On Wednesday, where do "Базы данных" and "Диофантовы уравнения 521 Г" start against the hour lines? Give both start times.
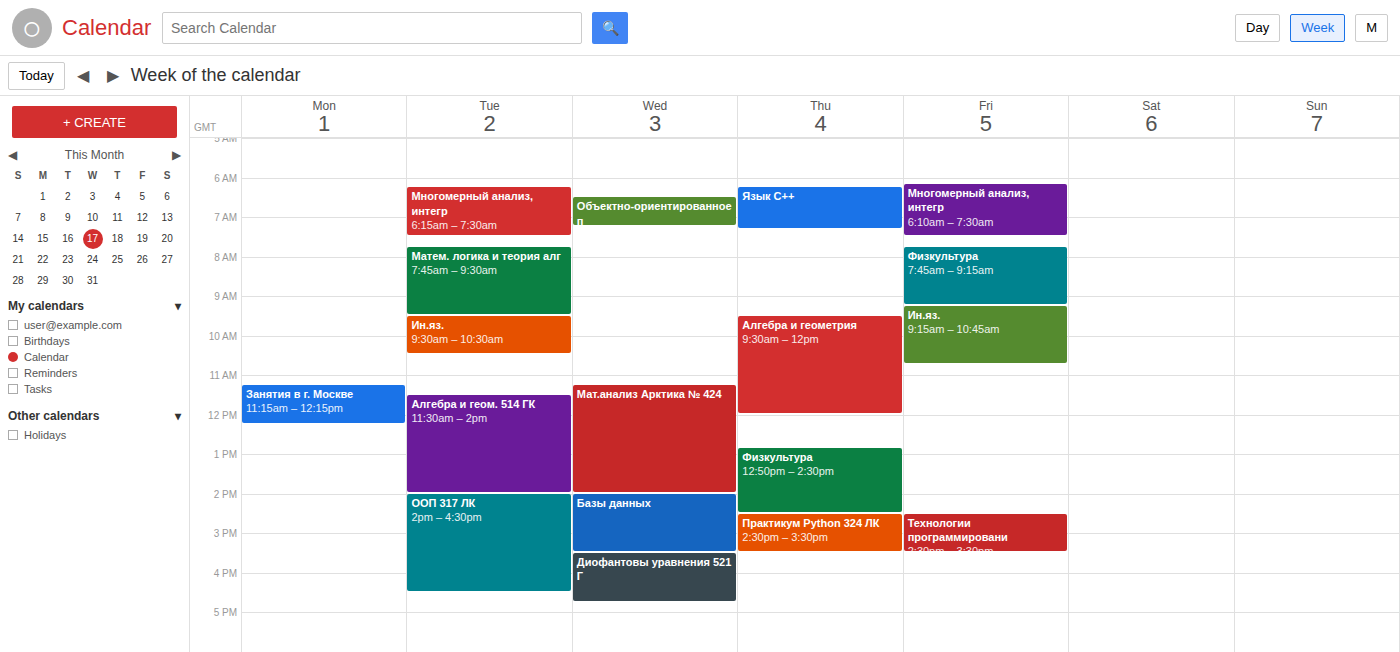
"Базы данных": 2:00 PM, exactly on the 2 PM line. "Диофантовы уравнения 521 Г": 3:30 PM, halfway between the 3 PM and 4 PM lines.